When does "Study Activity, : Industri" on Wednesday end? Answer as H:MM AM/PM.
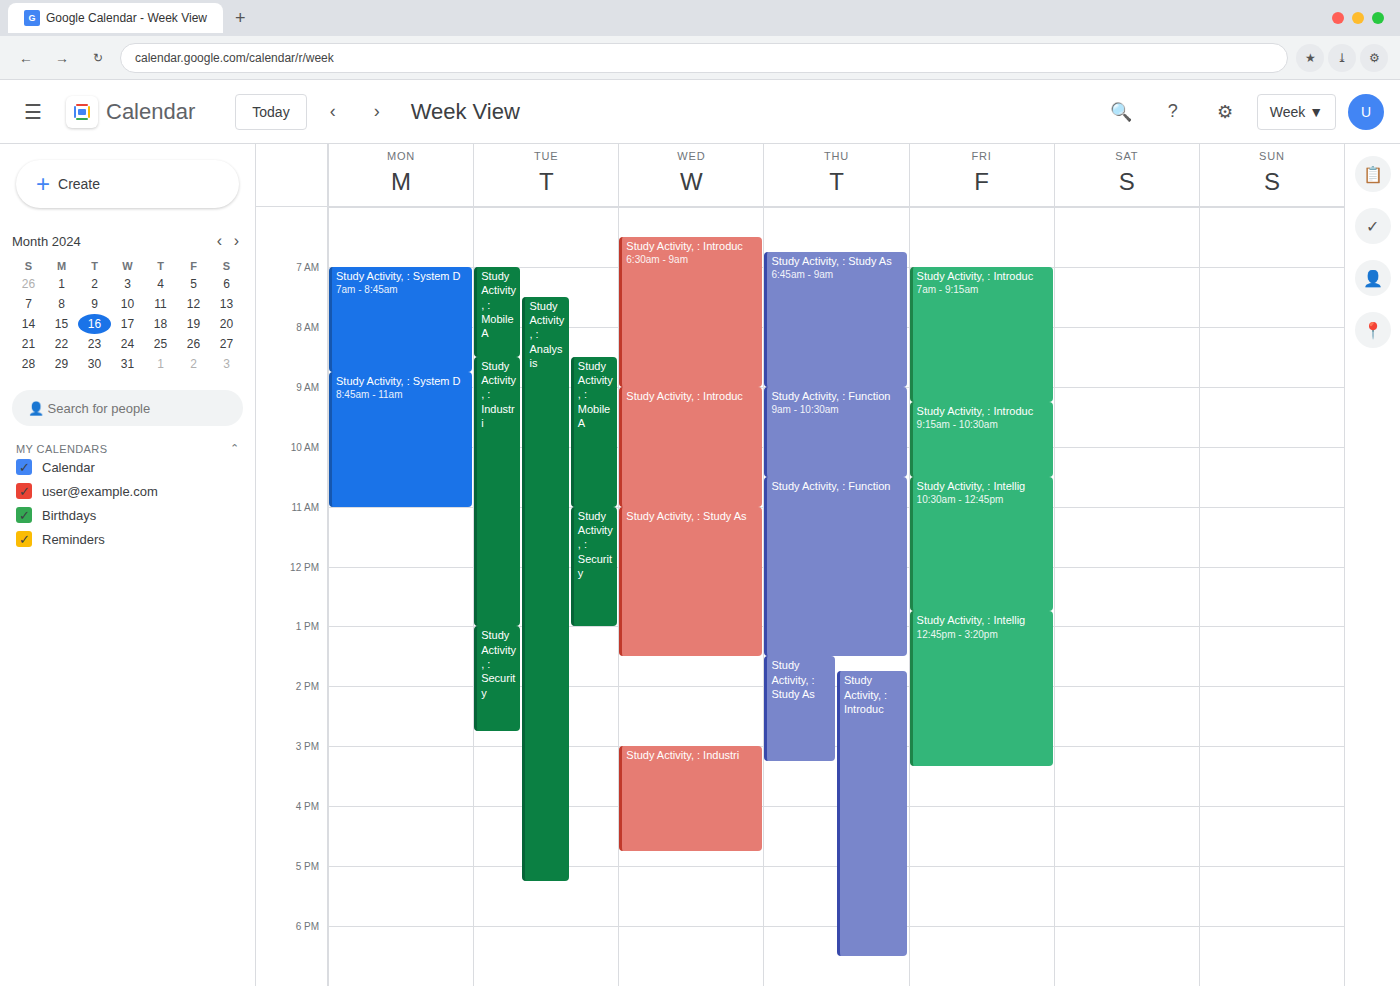
4:45 PM